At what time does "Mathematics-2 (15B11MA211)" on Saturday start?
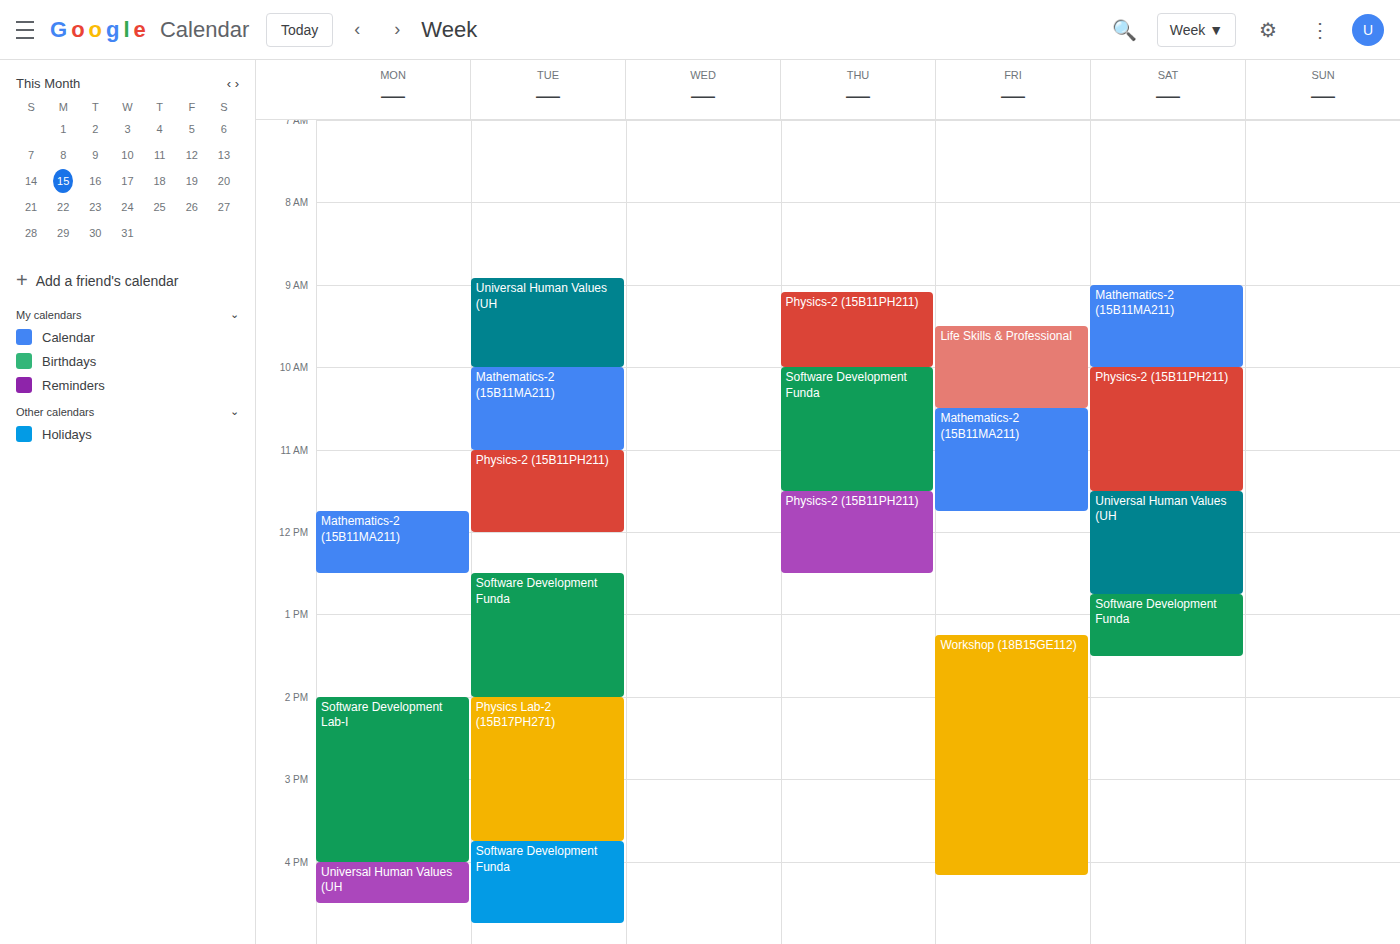
9:00 AM